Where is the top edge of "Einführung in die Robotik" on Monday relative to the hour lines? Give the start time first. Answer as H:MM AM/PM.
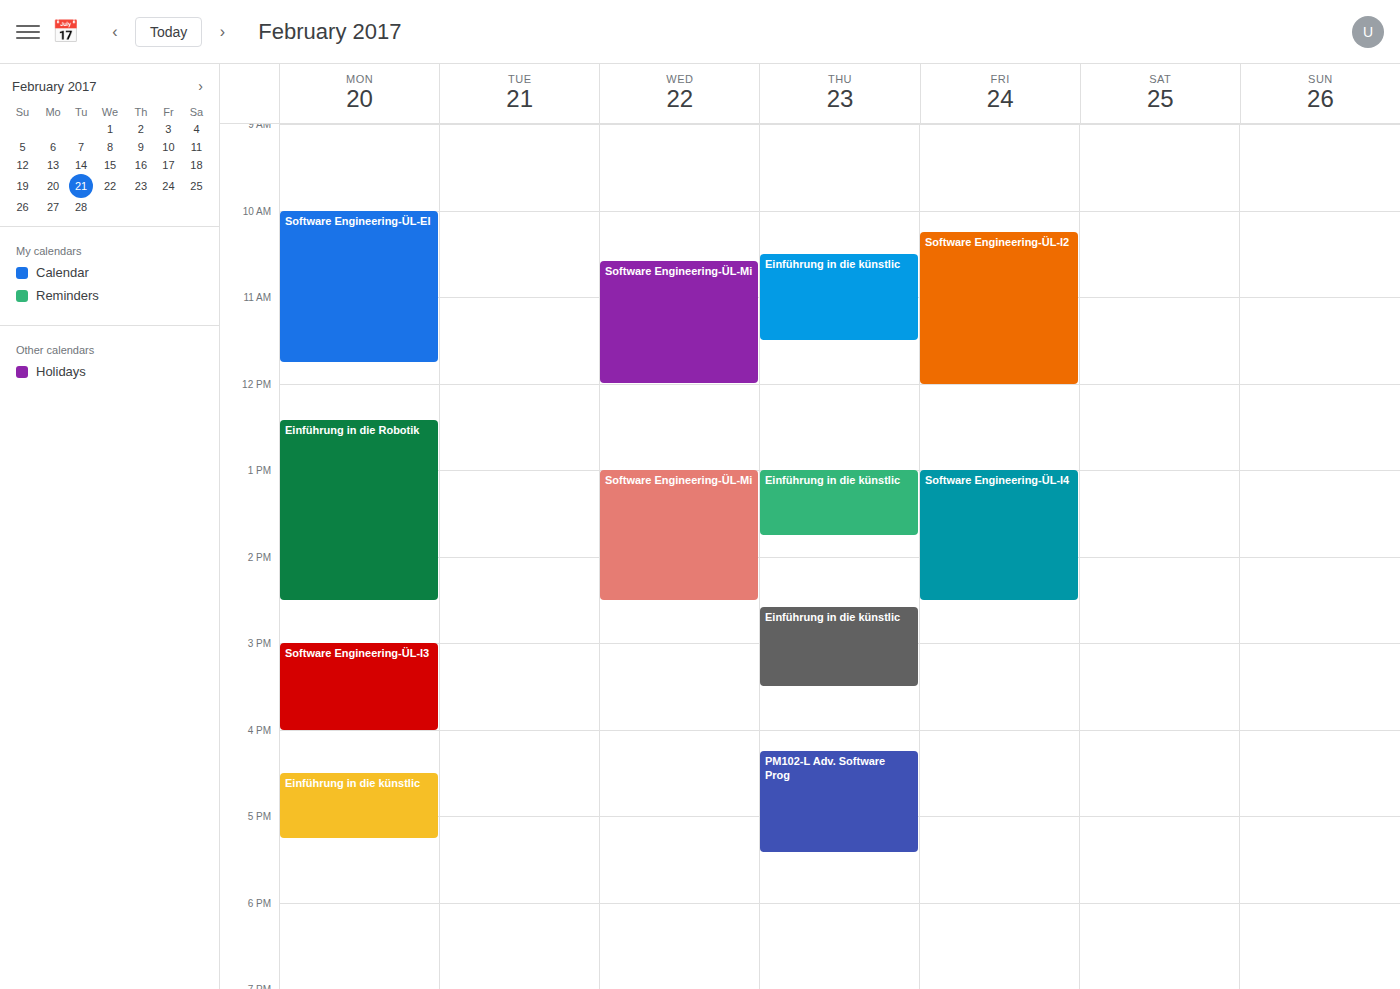
12:25 PM -- neither: 25 minutes below the 12 PM line and 35 minutes above the 1 PM line.